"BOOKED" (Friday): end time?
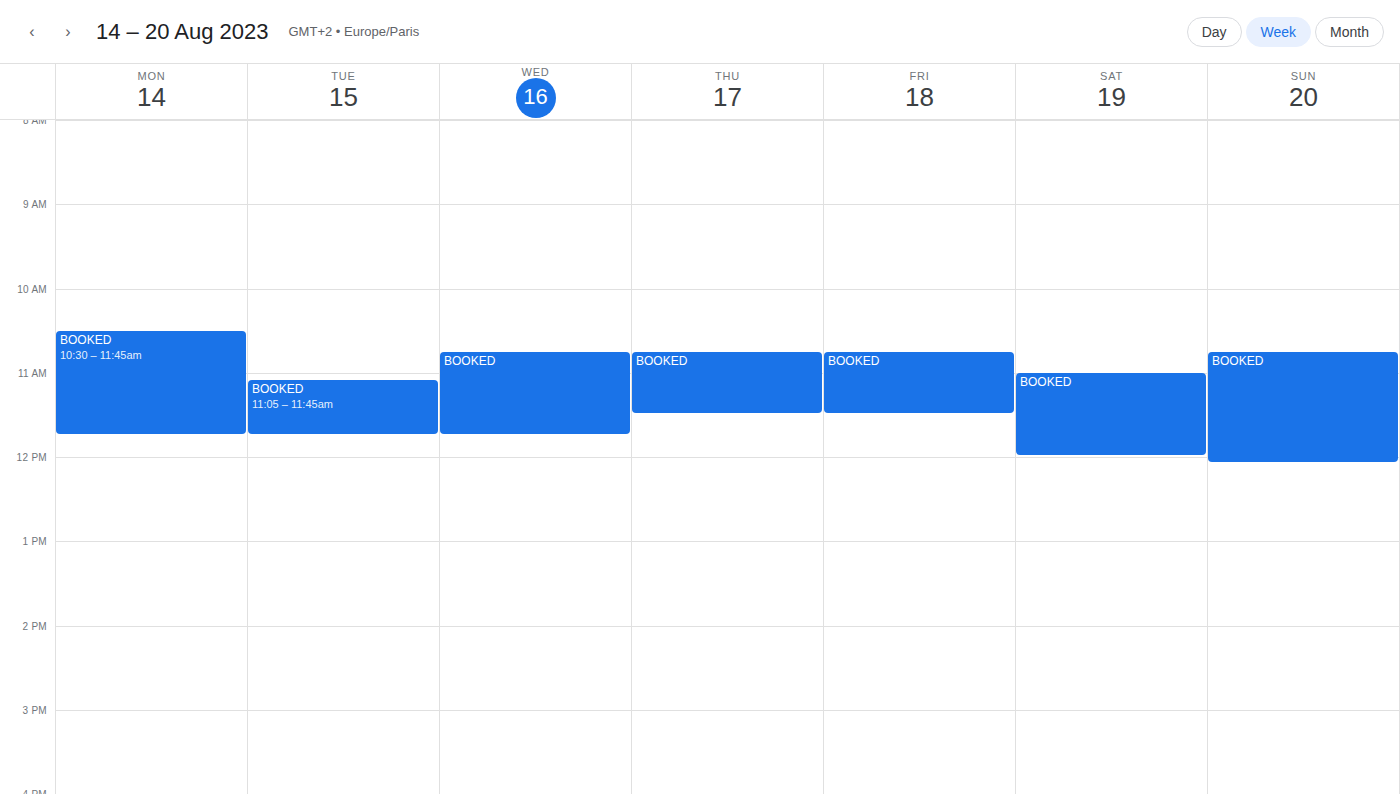
11:30 AM